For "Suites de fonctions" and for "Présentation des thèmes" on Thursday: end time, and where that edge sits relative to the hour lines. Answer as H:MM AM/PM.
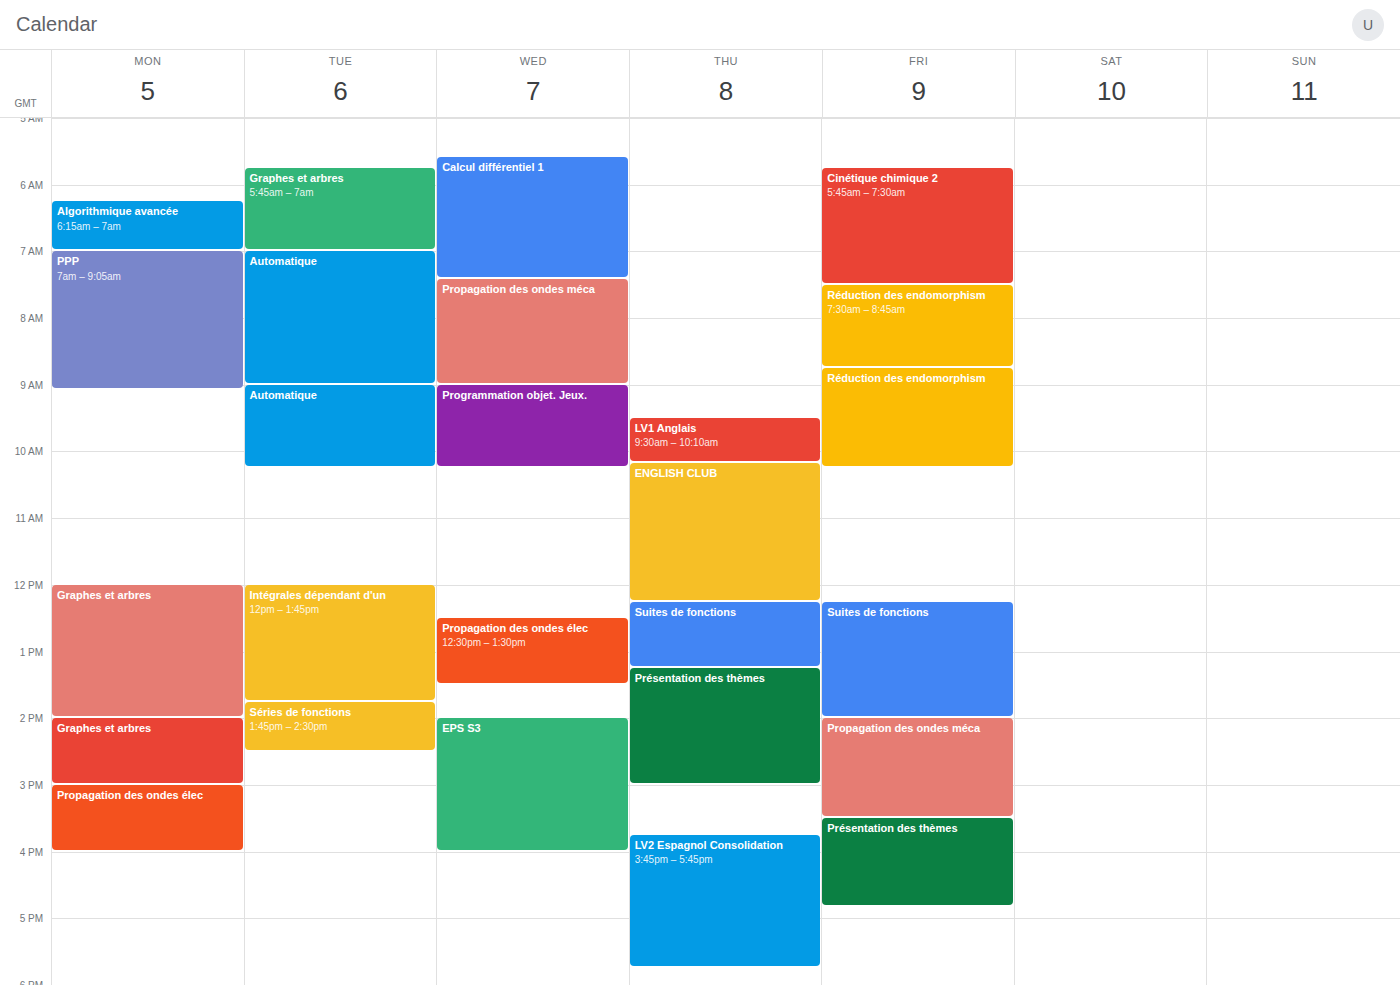
"Suites de fonctions": 1:15 PM, neither: a quarter of the way from the 1 PM line to the 2 PM line. "Présentation des thèmes": 3:00 PM, exactly on the 3 PM line.